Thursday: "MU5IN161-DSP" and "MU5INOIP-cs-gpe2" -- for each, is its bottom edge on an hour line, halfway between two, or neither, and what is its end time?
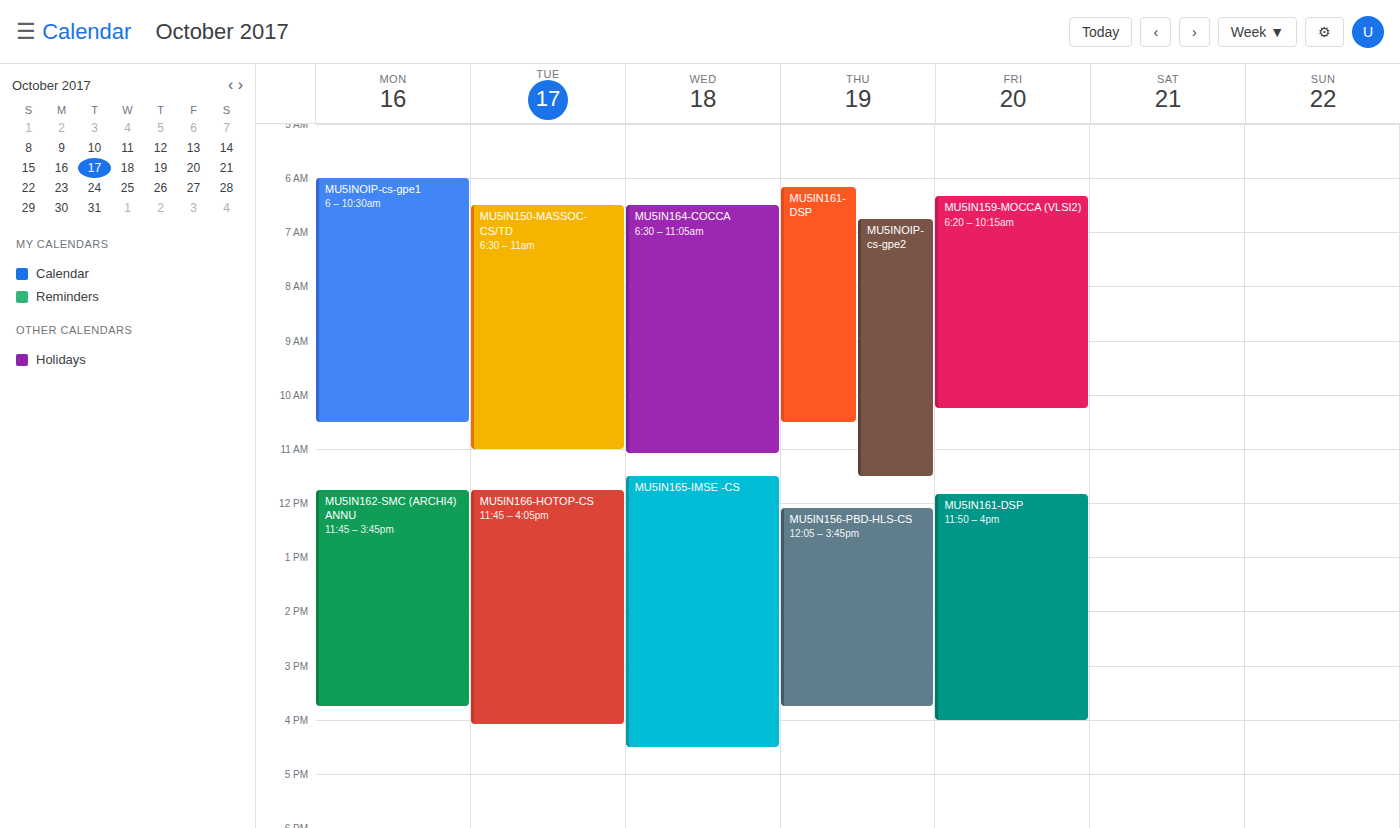
"MU5IN161-DSP": 10:30 AM, halfway between the 10 AM and 11 AM lines. "MU5INOIP-cs-gpe2": 11:30 AM, halfway between the 11 AM and 12 PM lines.